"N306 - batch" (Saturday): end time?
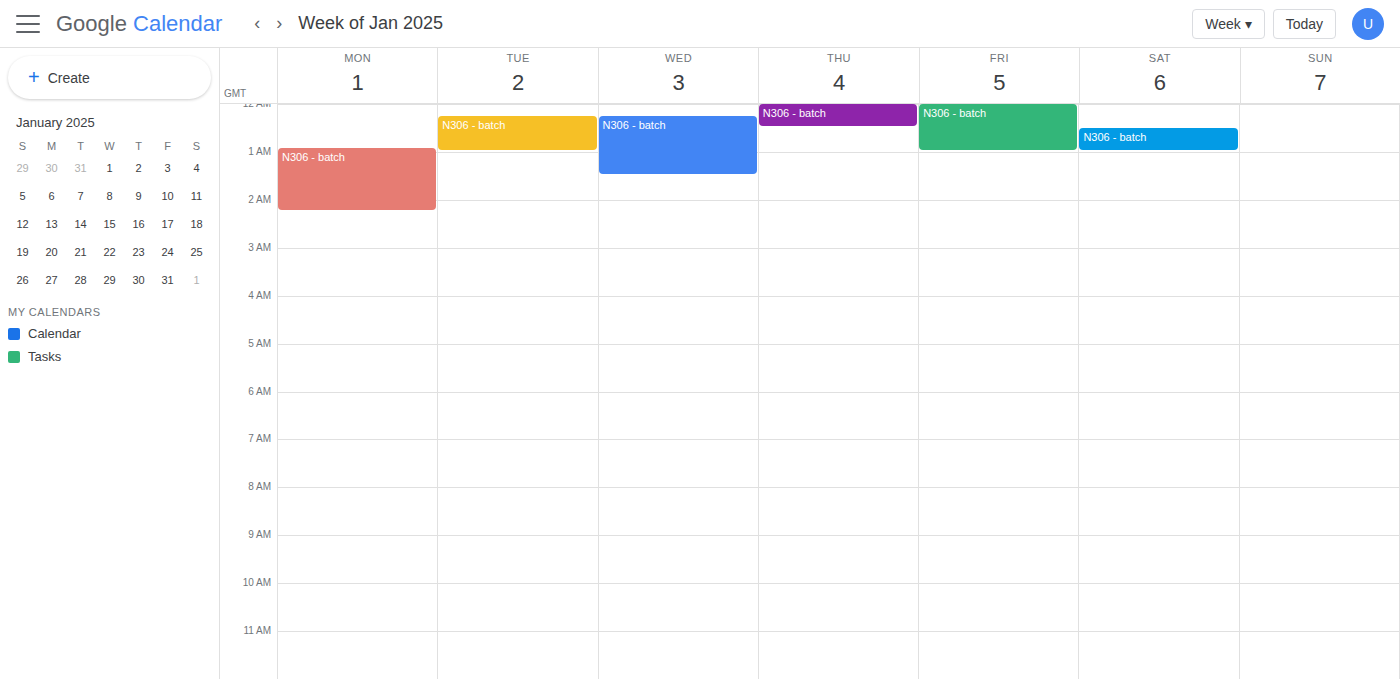
1:00 AM